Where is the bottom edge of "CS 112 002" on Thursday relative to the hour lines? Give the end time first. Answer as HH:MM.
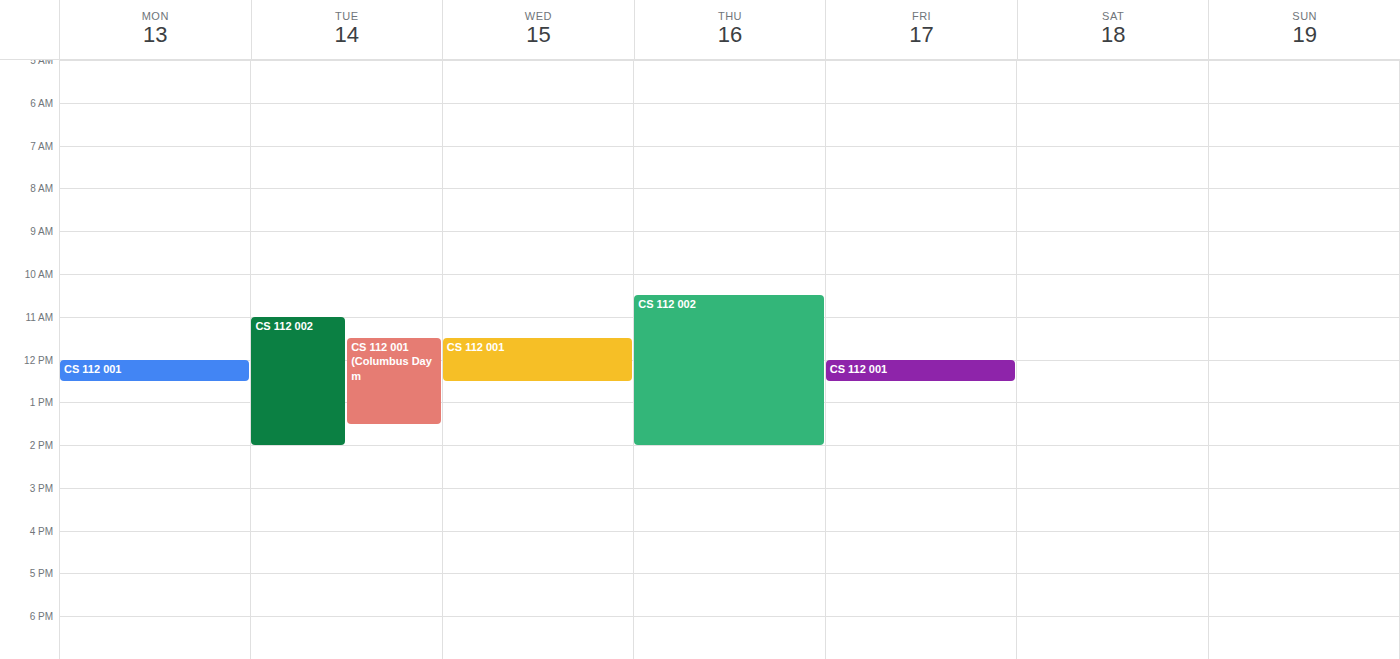
14:00 -- exactly on the 14:00 line.